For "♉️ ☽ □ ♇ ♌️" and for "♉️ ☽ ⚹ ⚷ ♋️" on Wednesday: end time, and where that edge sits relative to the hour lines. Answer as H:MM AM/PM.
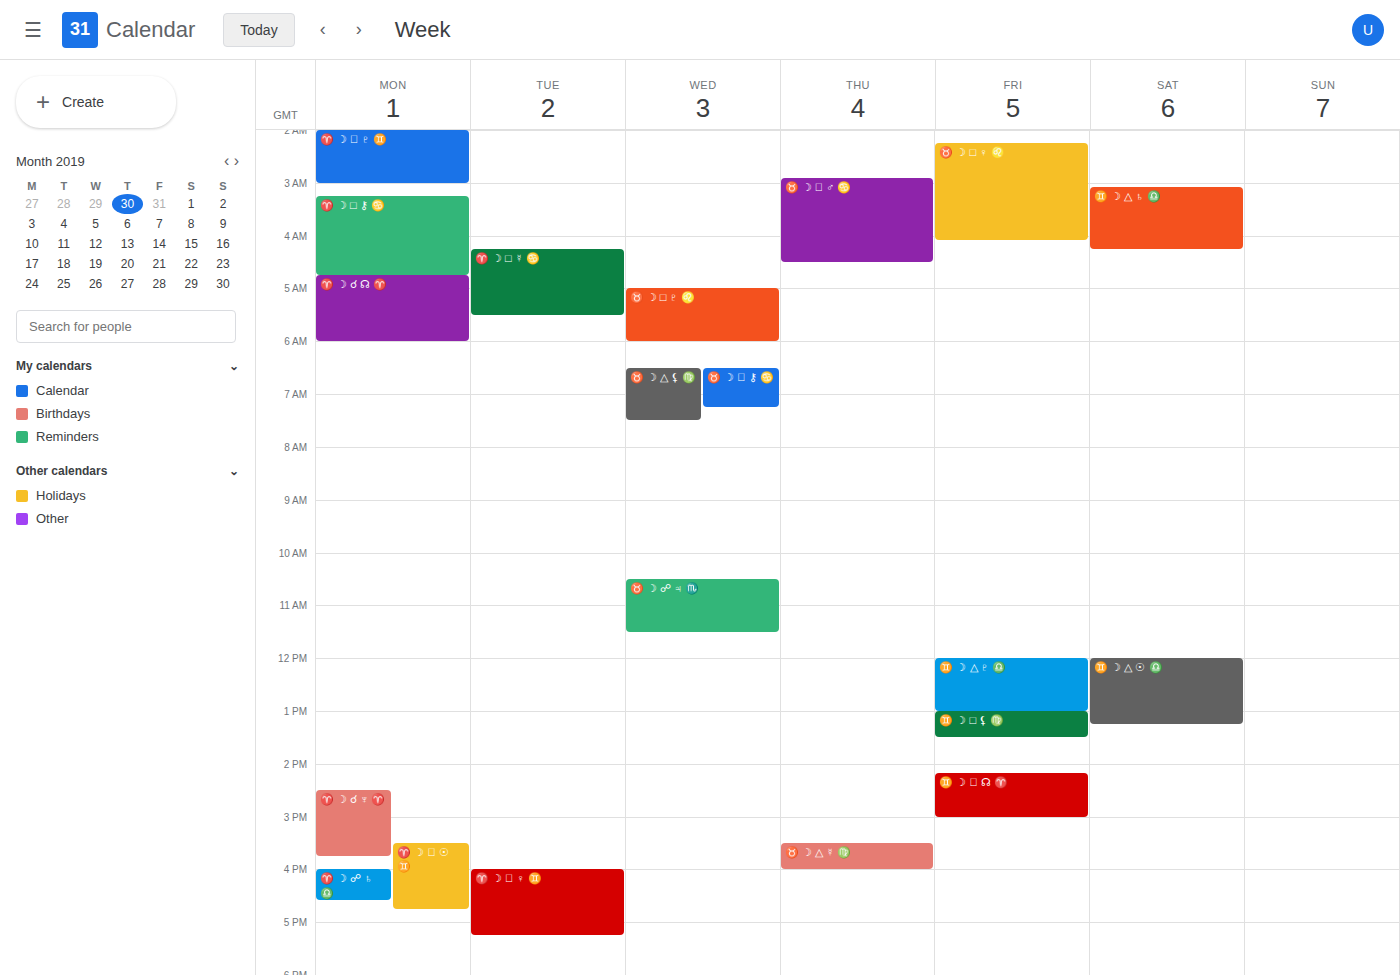
"♉️ ☽ □ ♇ ♌️": 6:00 AM, exactly on the 6 AM line. "♉️ ☽ ⚹ ⚷ ♋️": 7:15 AM, neither: a quarter of the way from the 7 AM line to the 8 AM line.